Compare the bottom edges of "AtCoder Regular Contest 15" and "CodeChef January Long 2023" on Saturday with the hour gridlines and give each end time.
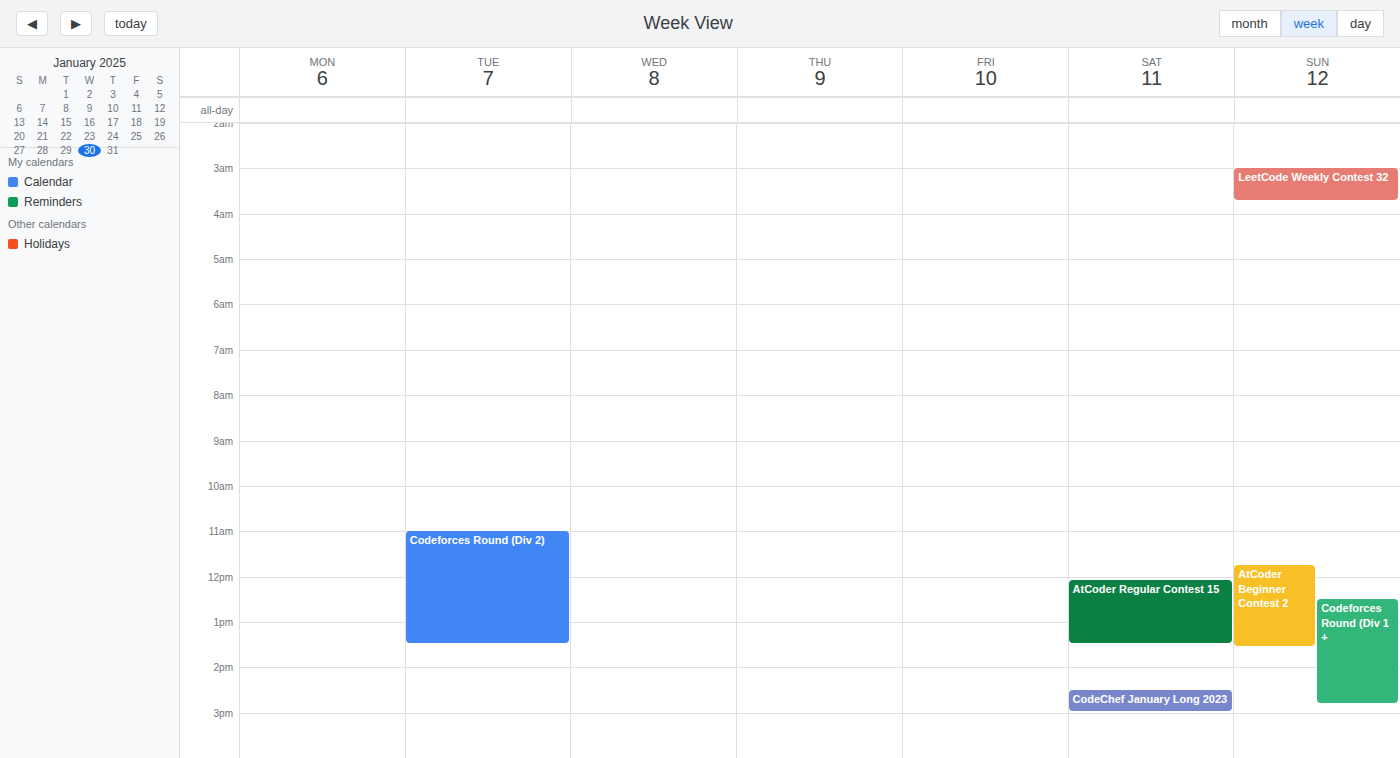
"AtCoder Regular Contest 15": 1:30 PM, halfway between the 1 PM and 2 PM lines. "CodeChef January Long 2023": 3:00 PM, exactly on the 3 PM line.